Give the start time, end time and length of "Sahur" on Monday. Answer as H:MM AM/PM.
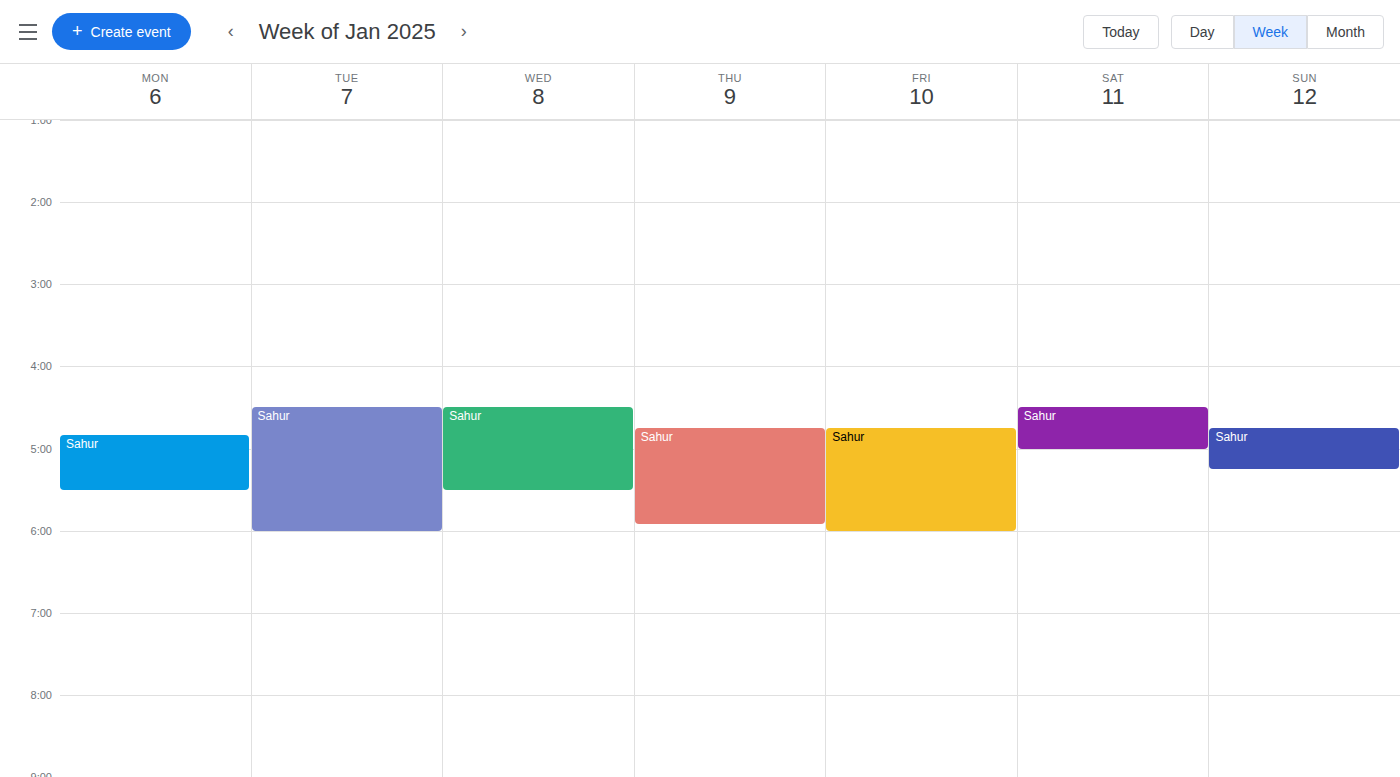
4:50 AM to 5:30 AM, 40 minutes